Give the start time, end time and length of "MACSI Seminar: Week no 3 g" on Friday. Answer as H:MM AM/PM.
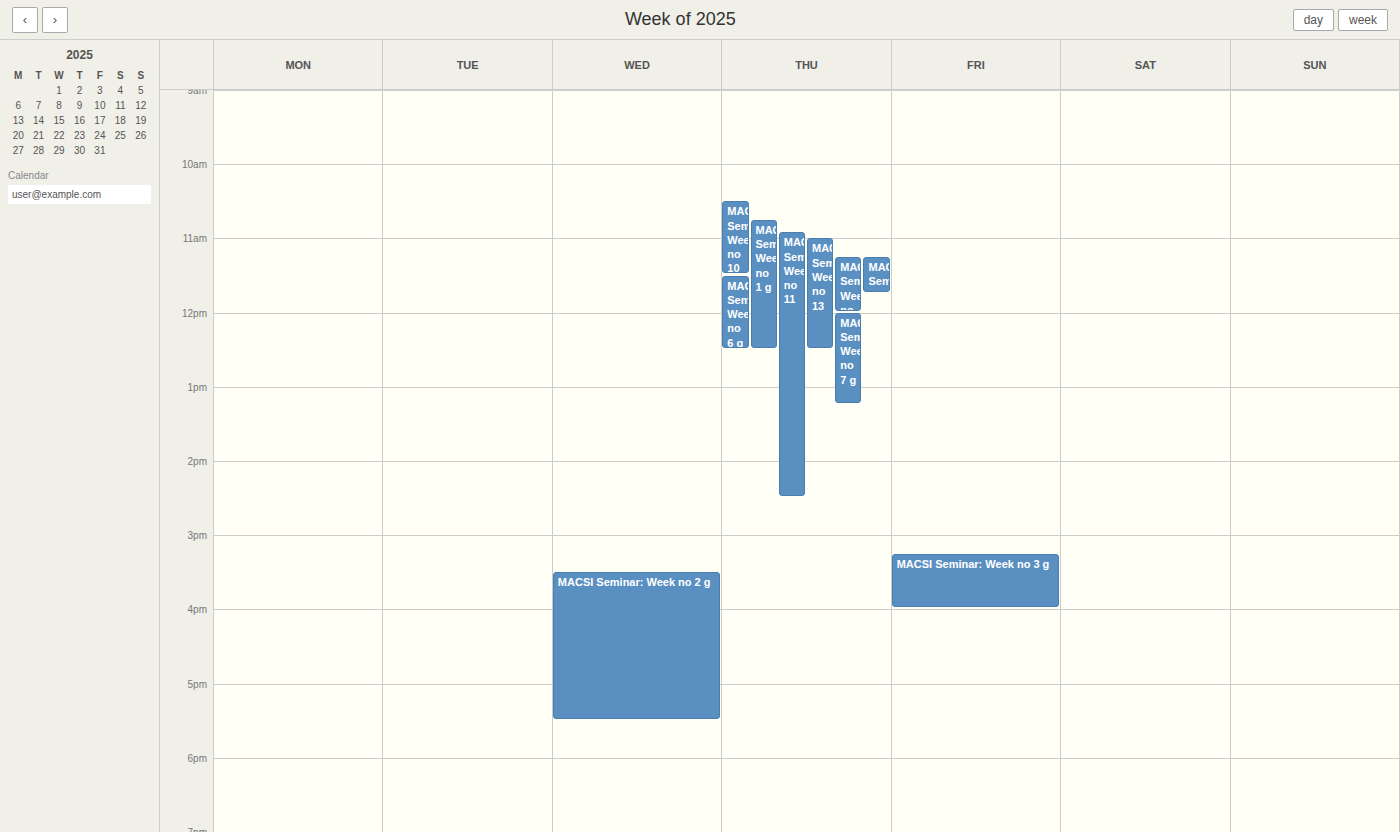
3:15 PM to 4:00 PM, 45 minutes